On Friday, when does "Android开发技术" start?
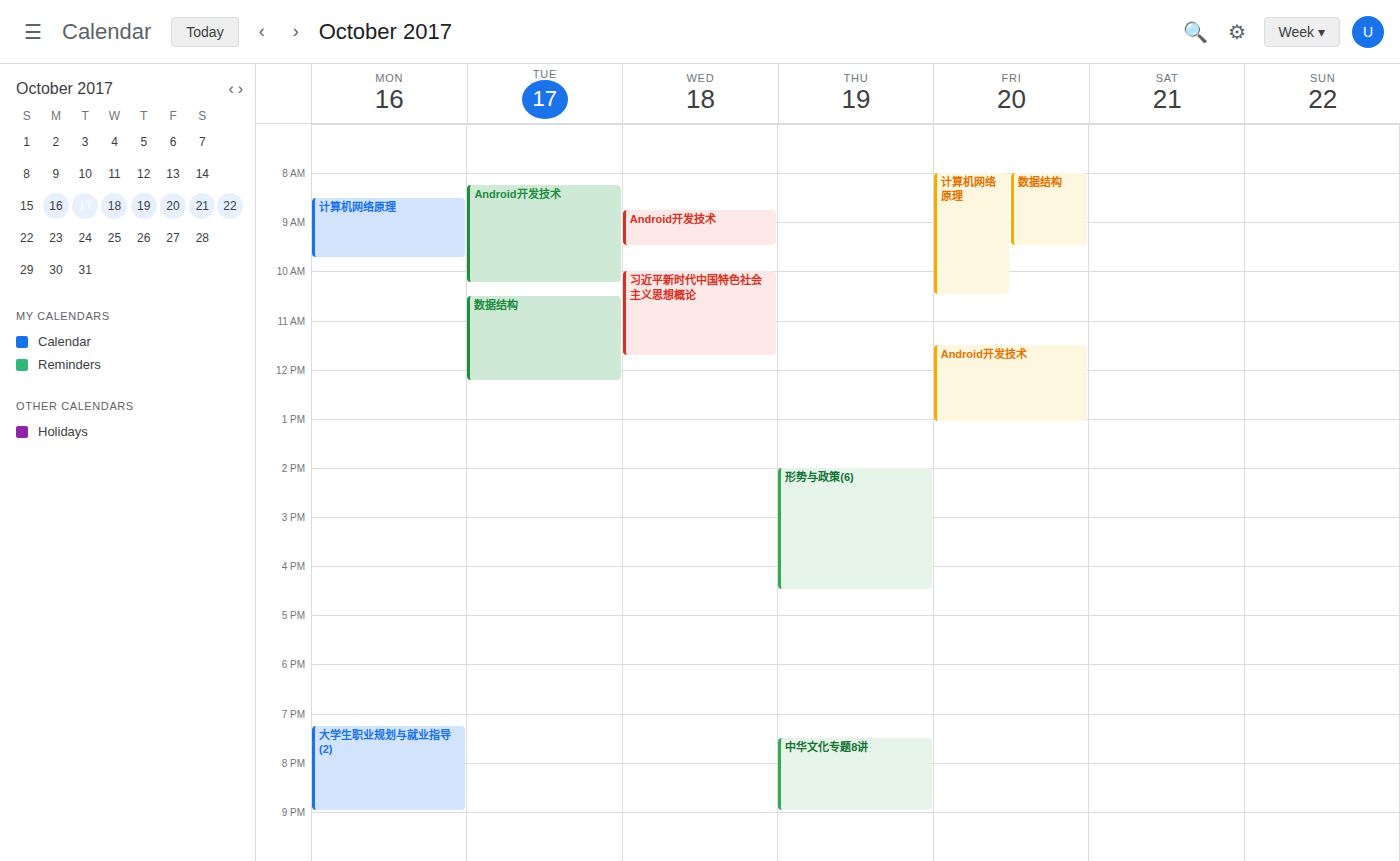
11:30 AM